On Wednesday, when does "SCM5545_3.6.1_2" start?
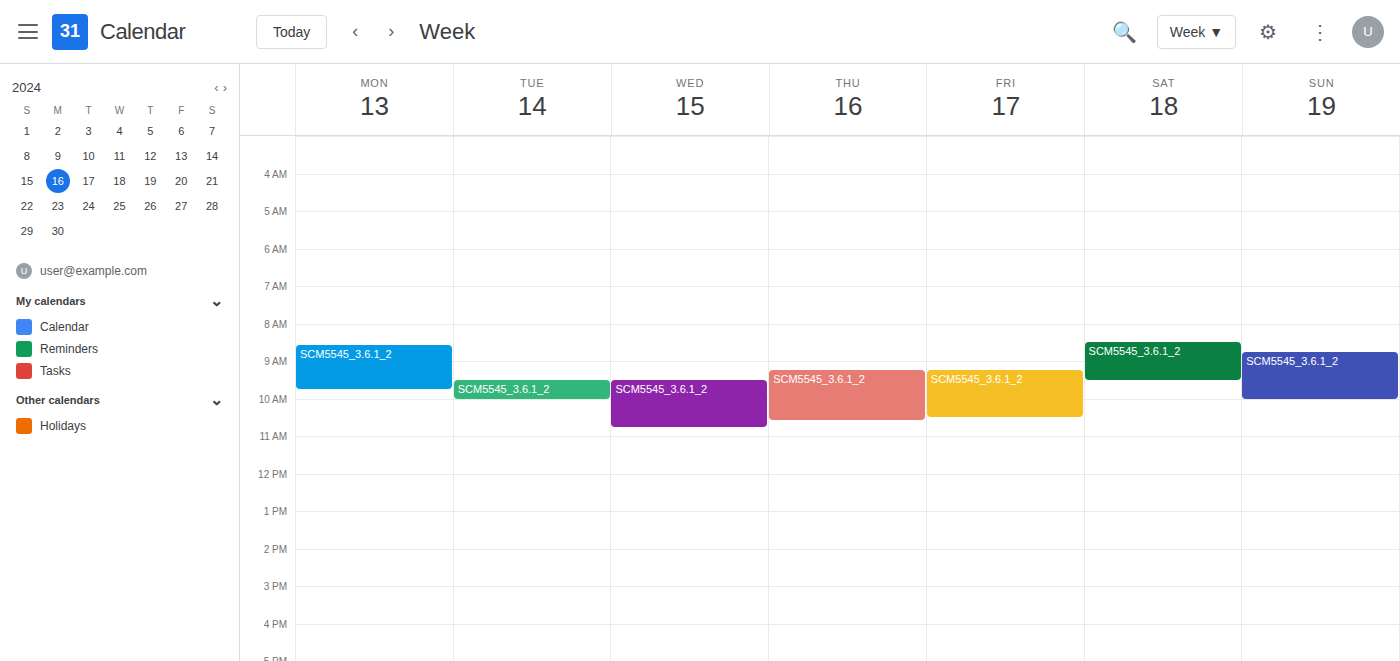
09:30